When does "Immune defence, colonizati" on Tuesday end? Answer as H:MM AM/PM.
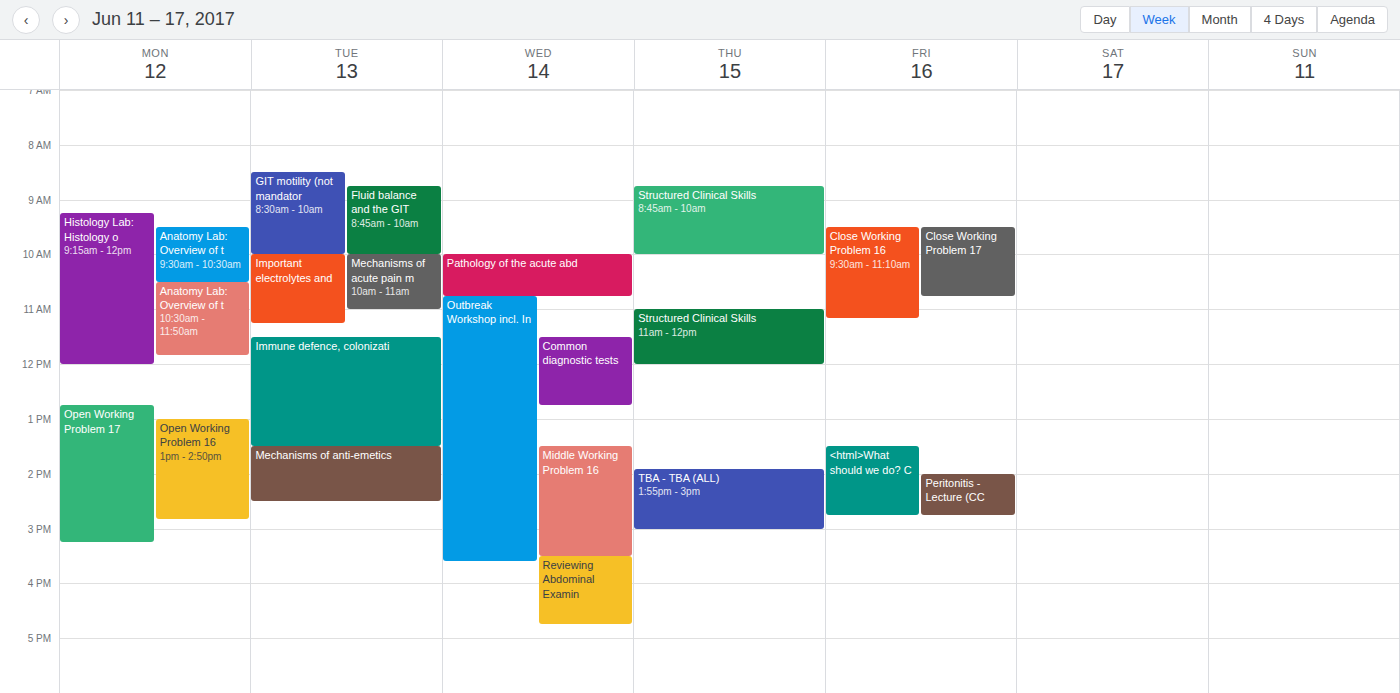
1:30 PM